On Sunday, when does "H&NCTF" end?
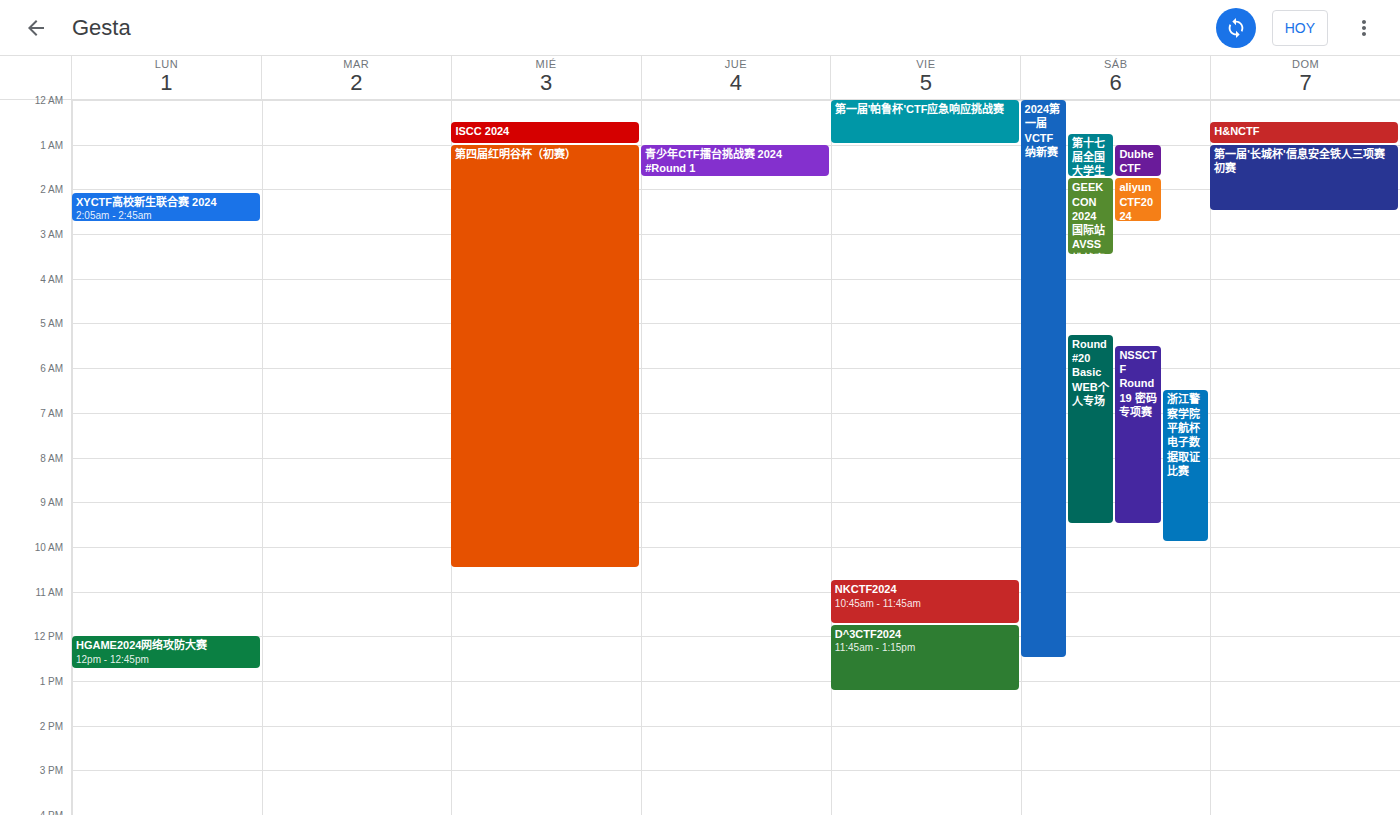
01:00